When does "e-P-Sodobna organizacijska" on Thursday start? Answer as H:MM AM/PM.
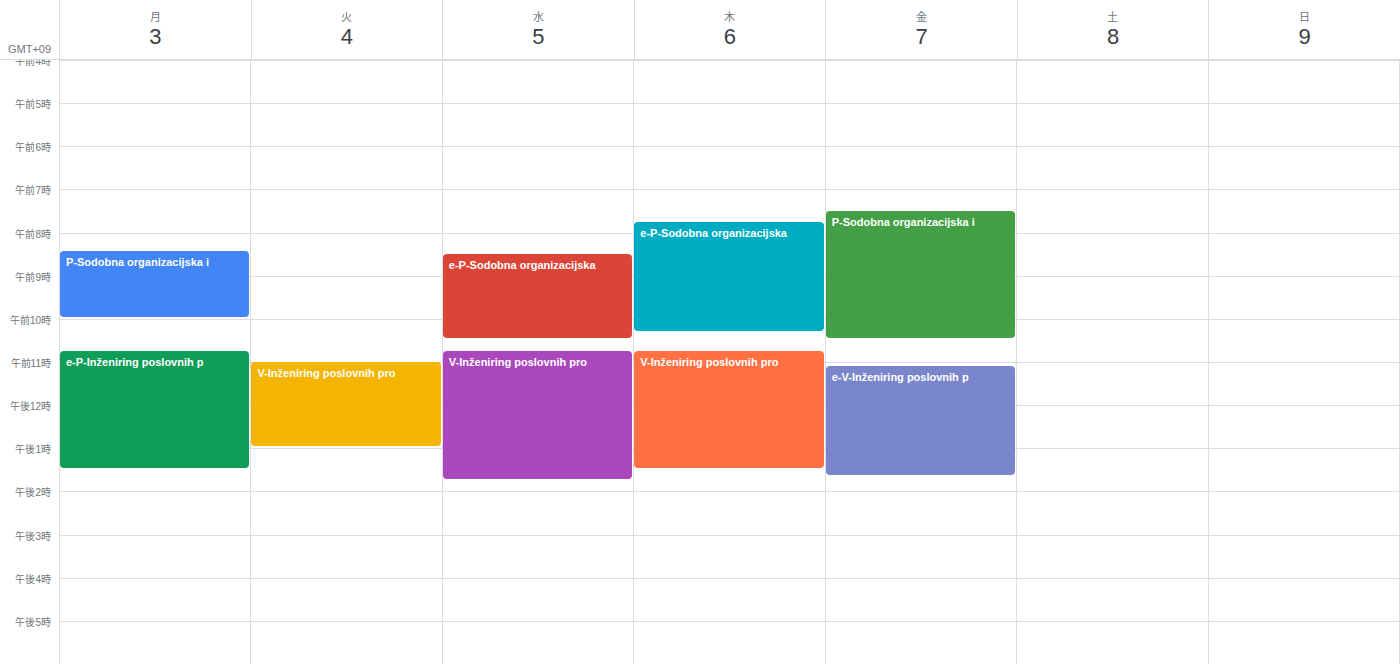
7:45 AM